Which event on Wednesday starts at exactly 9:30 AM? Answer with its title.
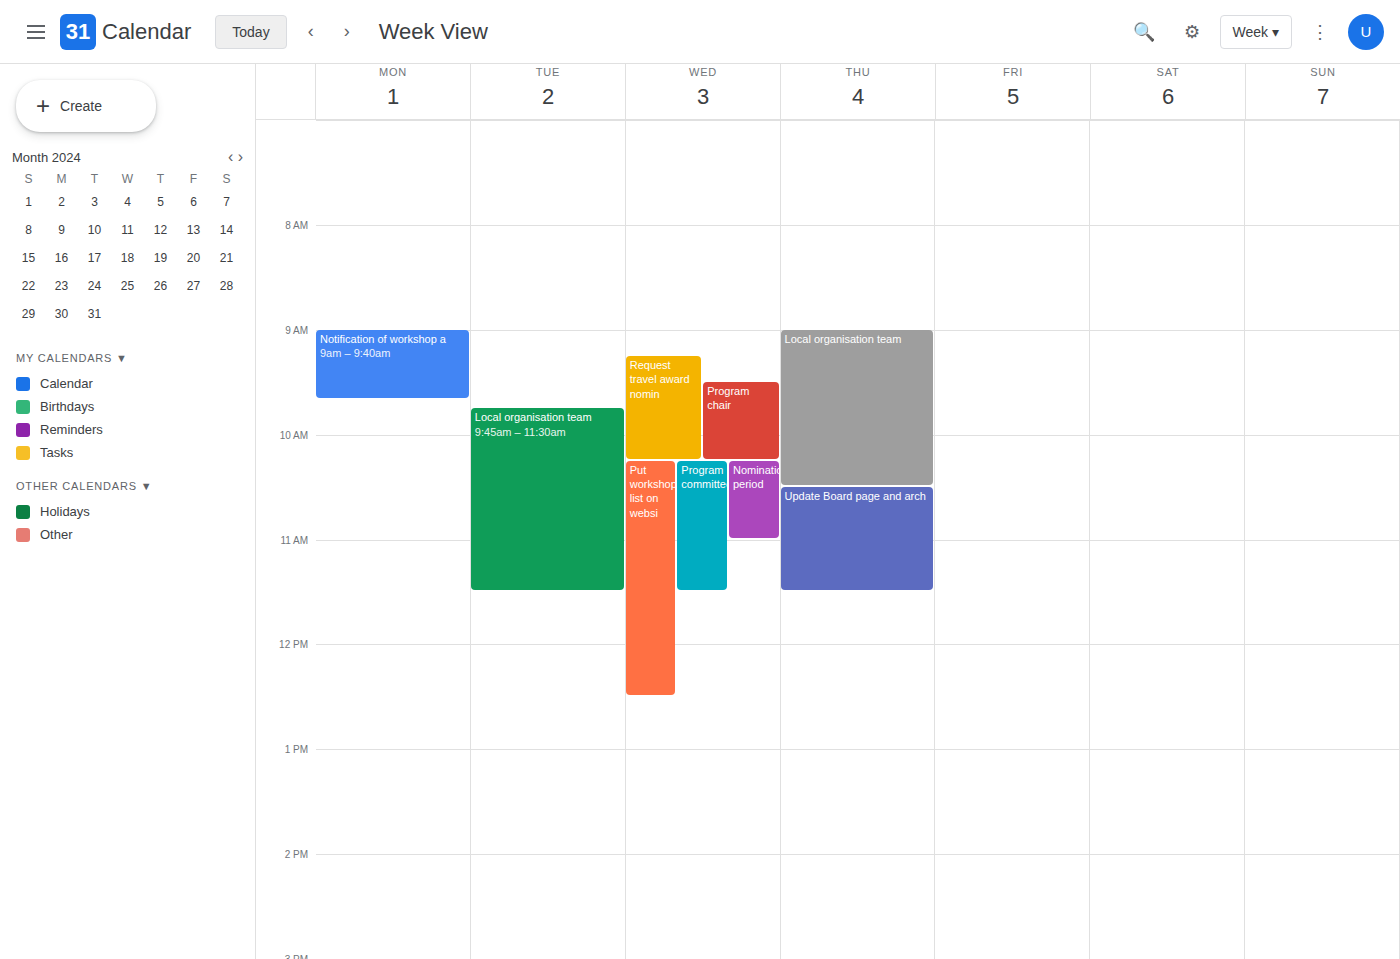
"Program chair"